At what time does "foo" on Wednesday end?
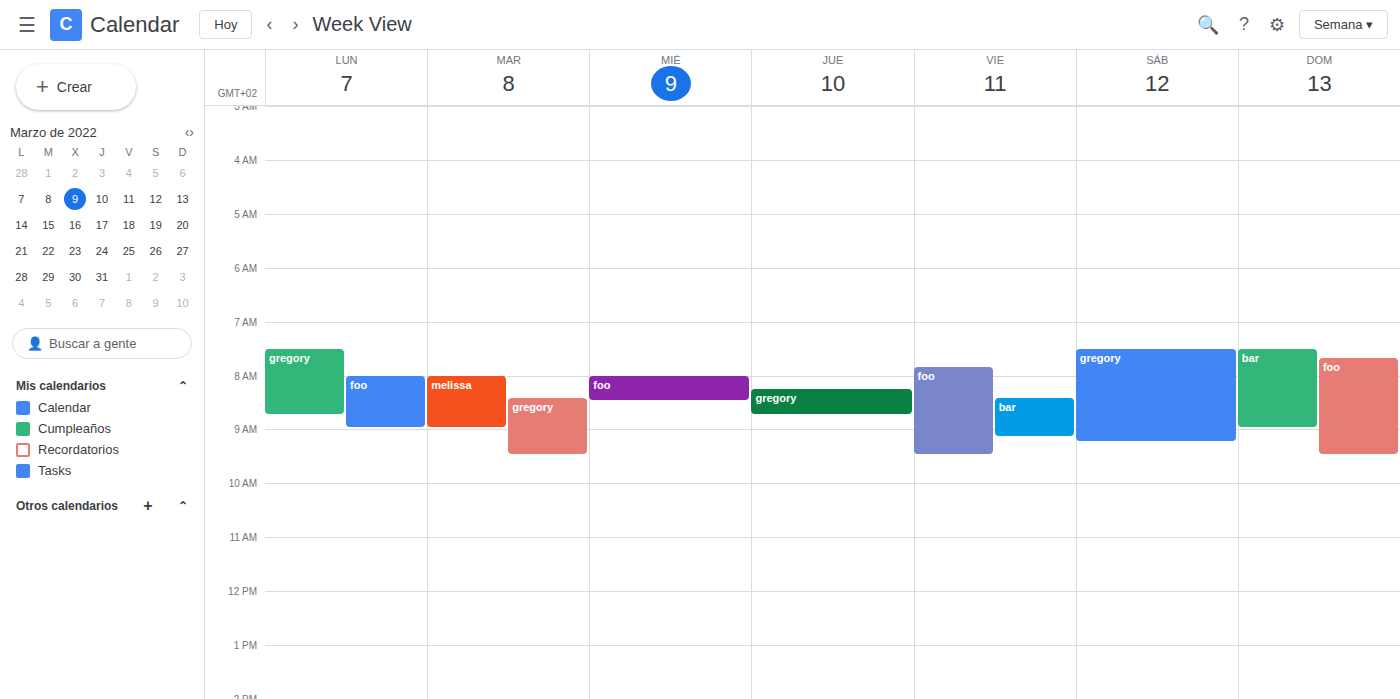
8:30 AM